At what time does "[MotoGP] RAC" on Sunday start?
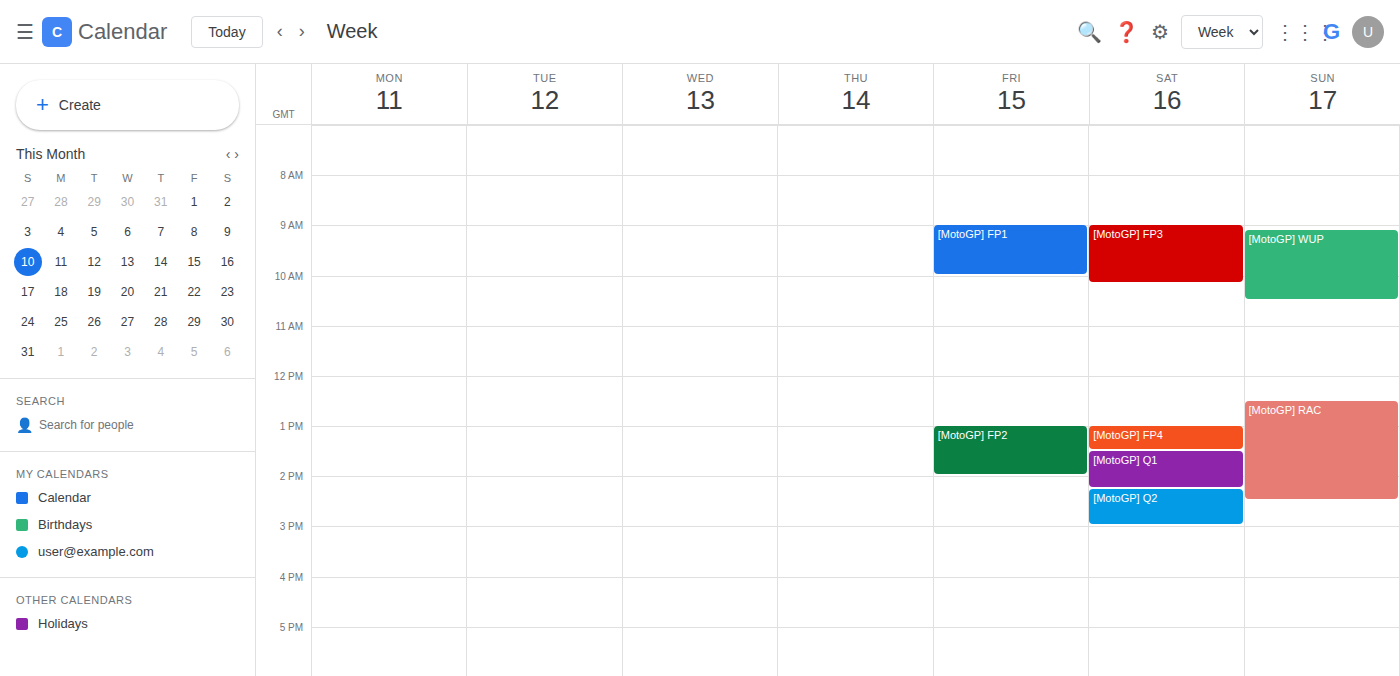
12:30 PM